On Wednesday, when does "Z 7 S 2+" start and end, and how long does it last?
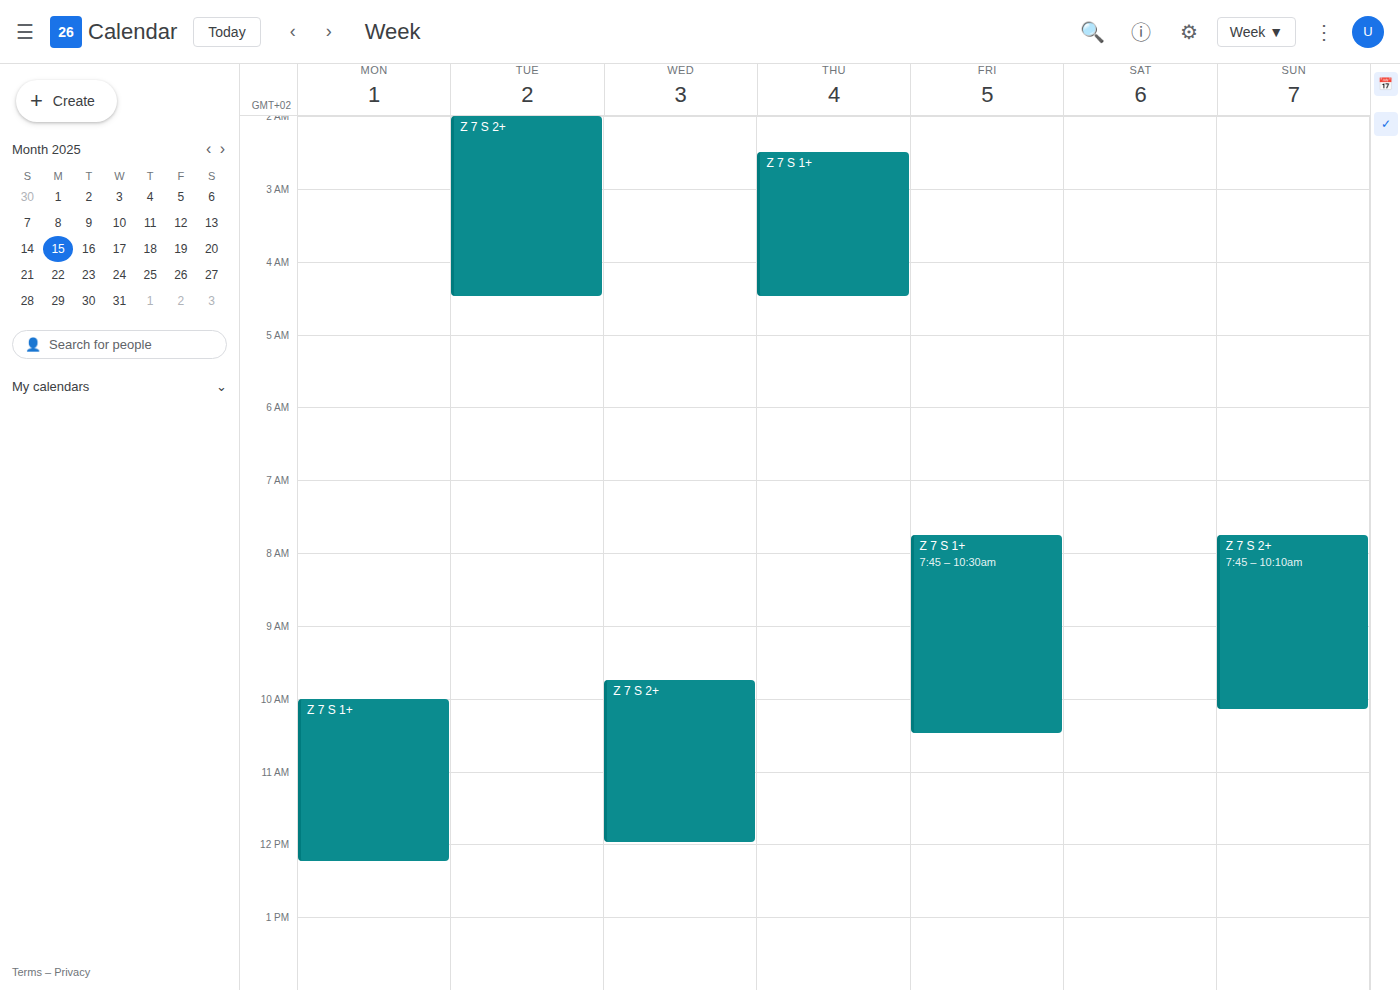
9:45 AM to 12:00 PM, 2 hours 15 minutes